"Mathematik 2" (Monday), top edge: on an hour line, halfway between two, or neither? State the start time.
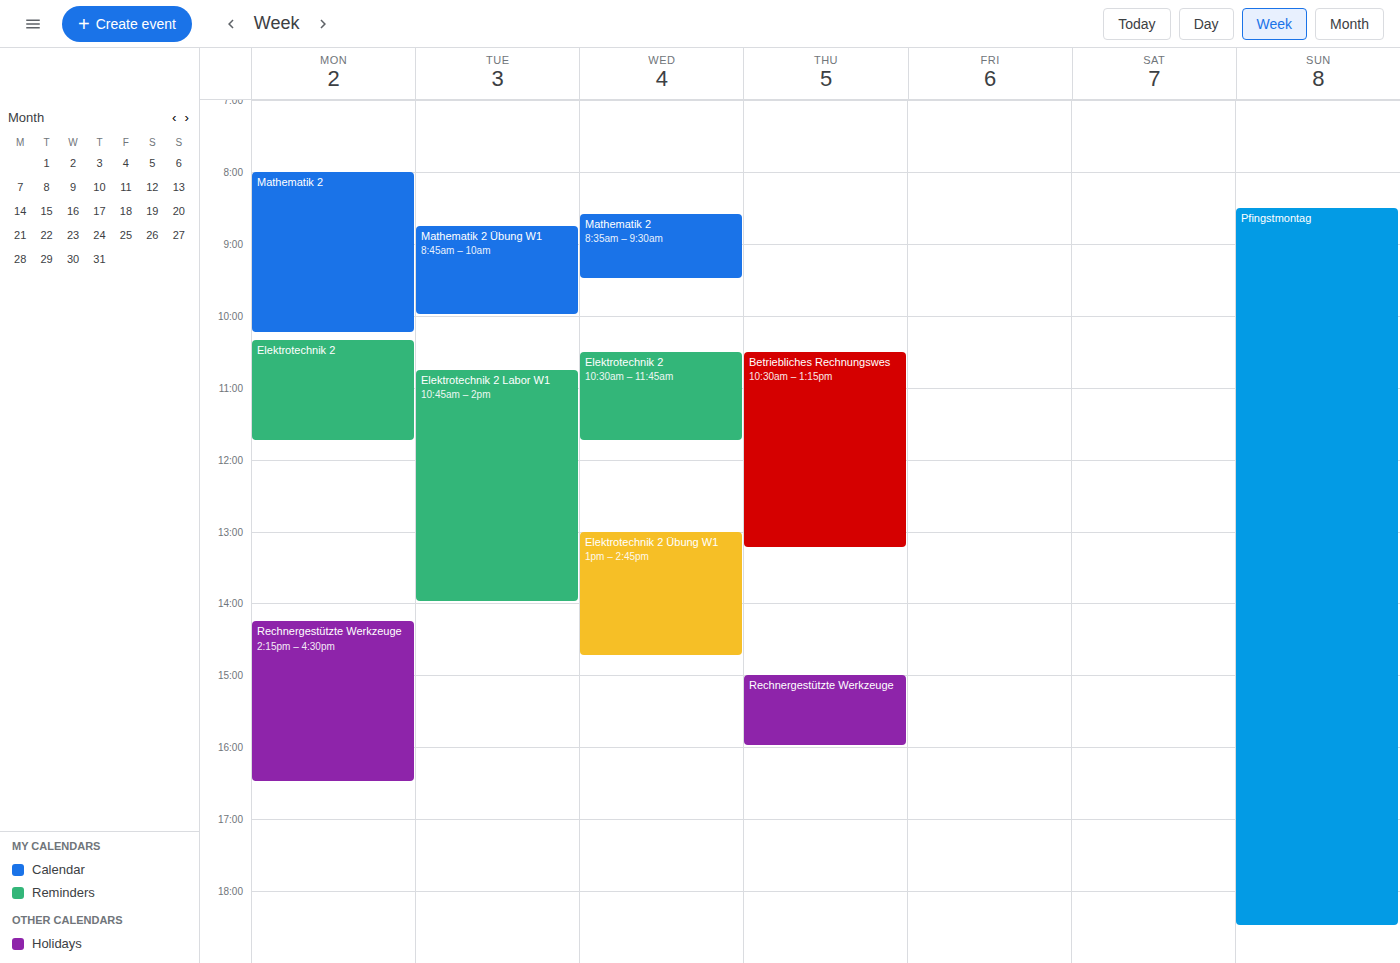
8:00 AM -- exactly on the 8 AM line.